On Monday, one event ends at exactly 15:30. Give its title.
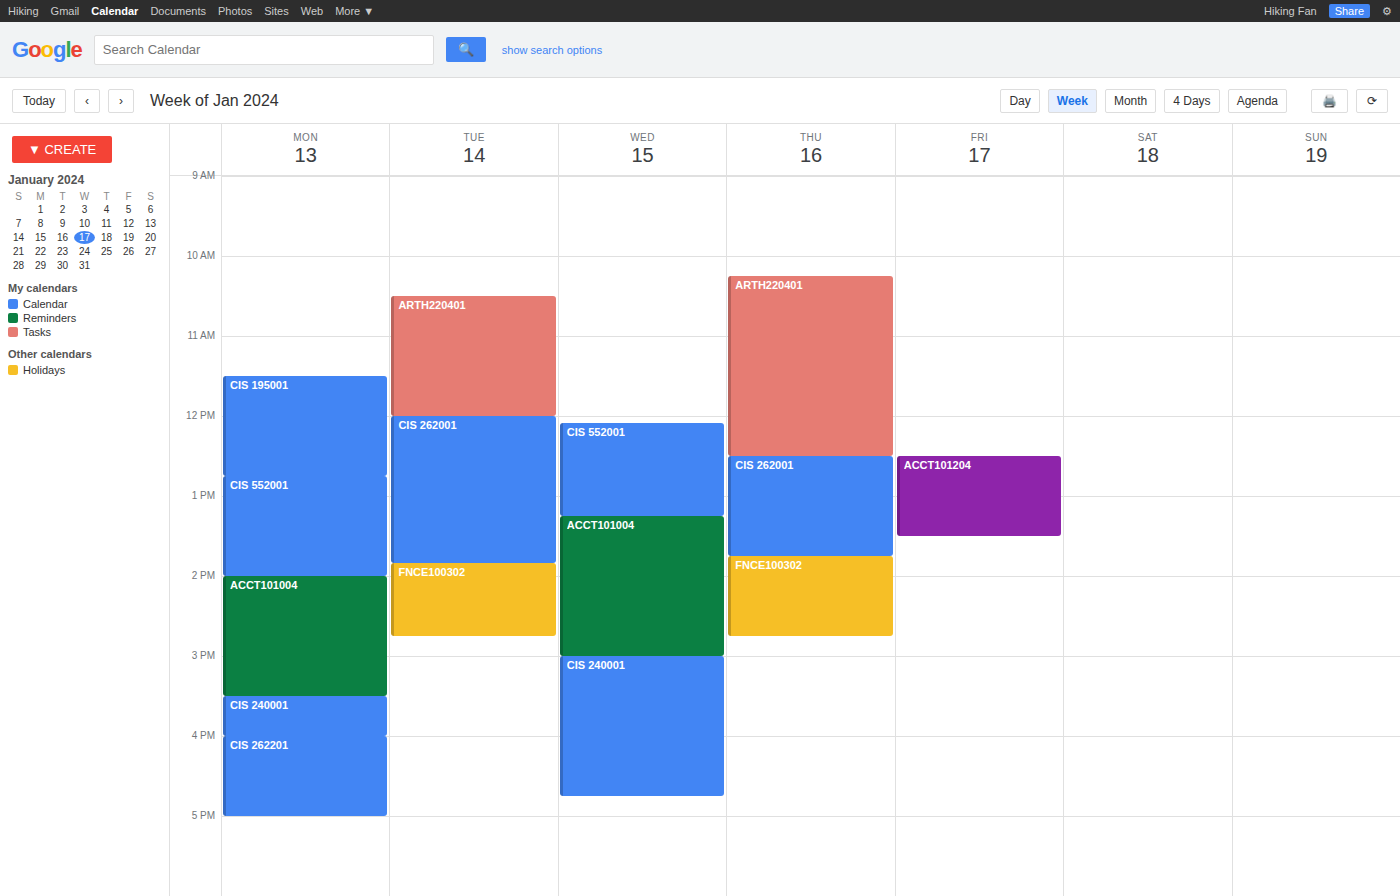
"ACCT101004"